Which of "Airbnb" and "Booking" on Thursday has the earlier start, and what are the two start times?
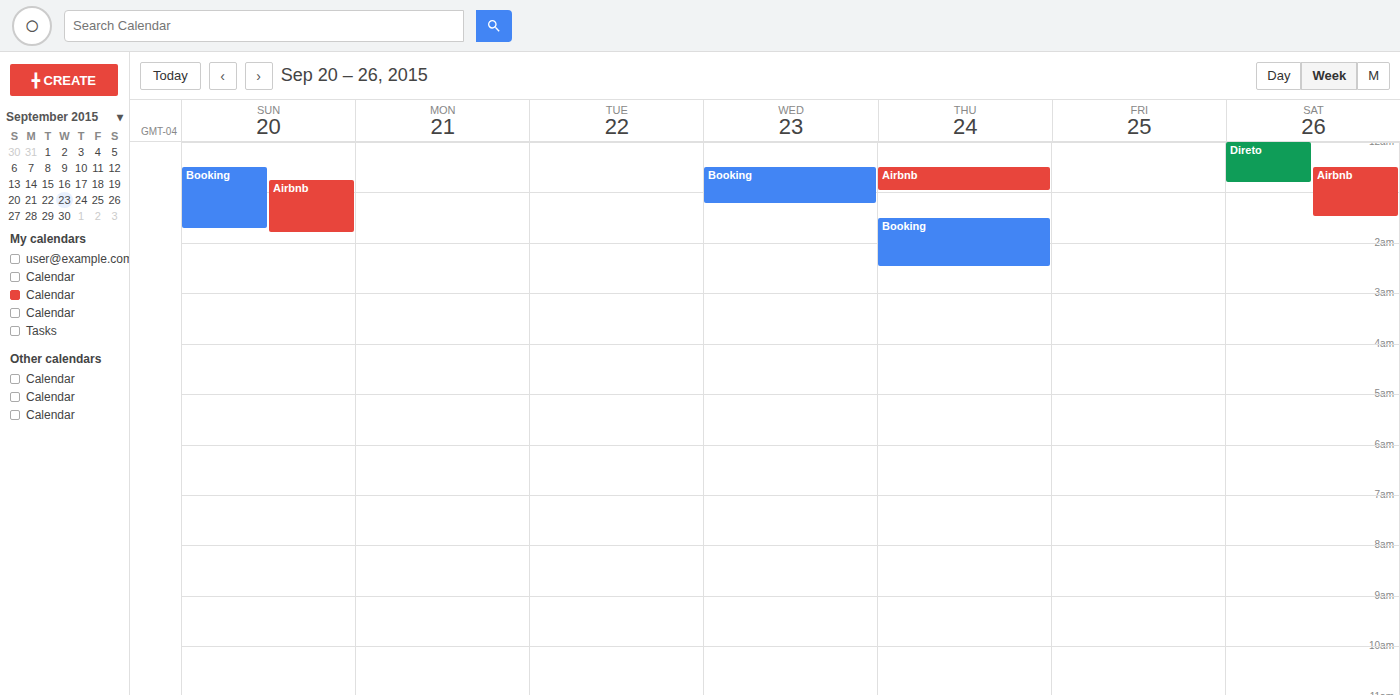
"Airbnb" 12:30 AM; "Booking" 1:30 AM.